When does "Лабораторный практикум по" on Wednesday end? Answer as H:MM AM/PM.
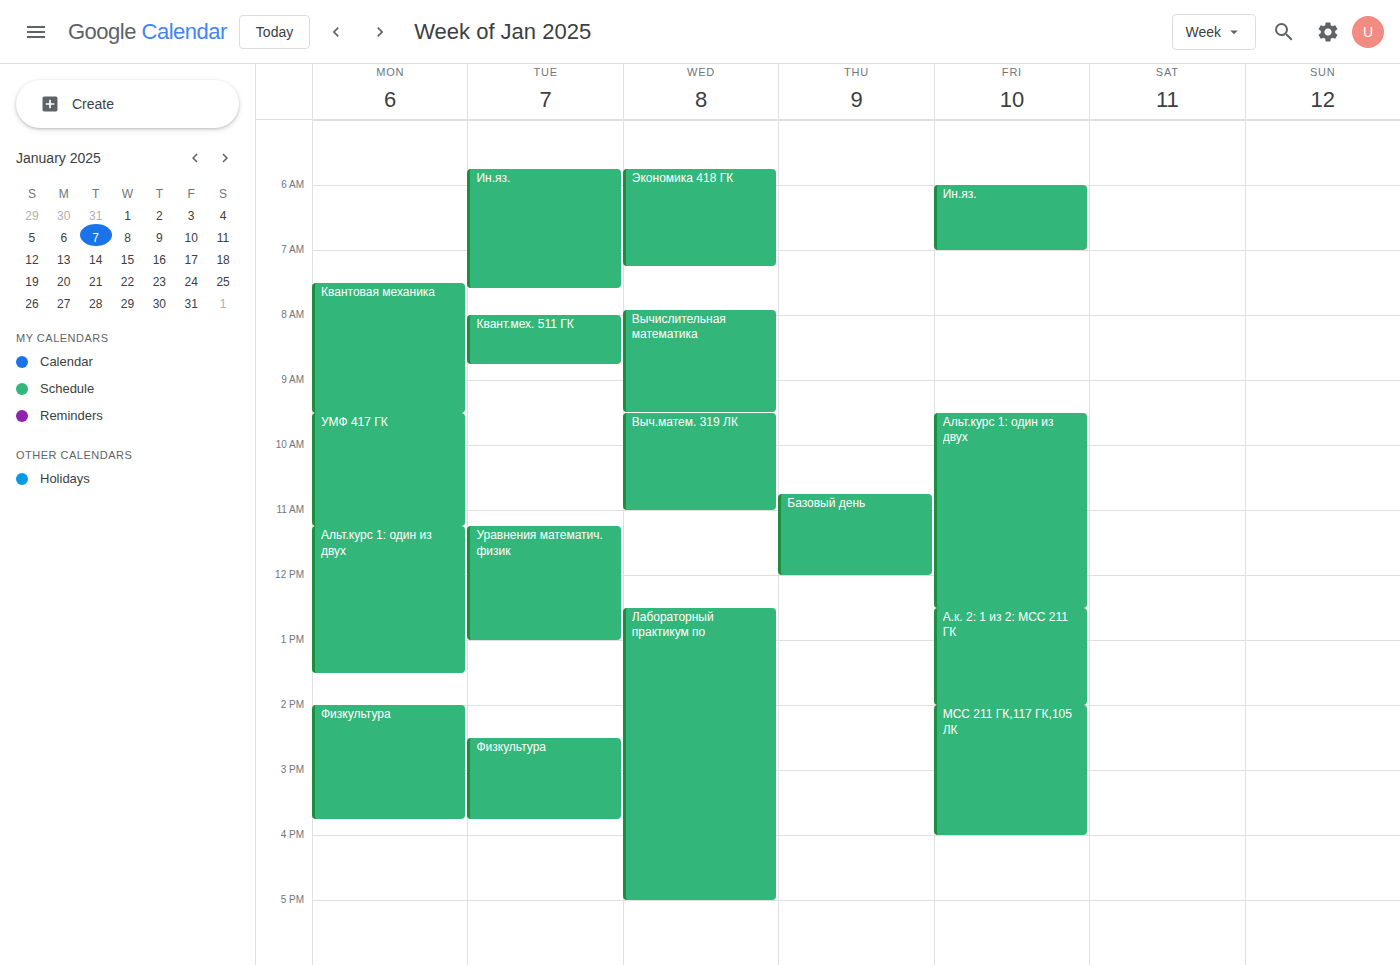
5:00 PM